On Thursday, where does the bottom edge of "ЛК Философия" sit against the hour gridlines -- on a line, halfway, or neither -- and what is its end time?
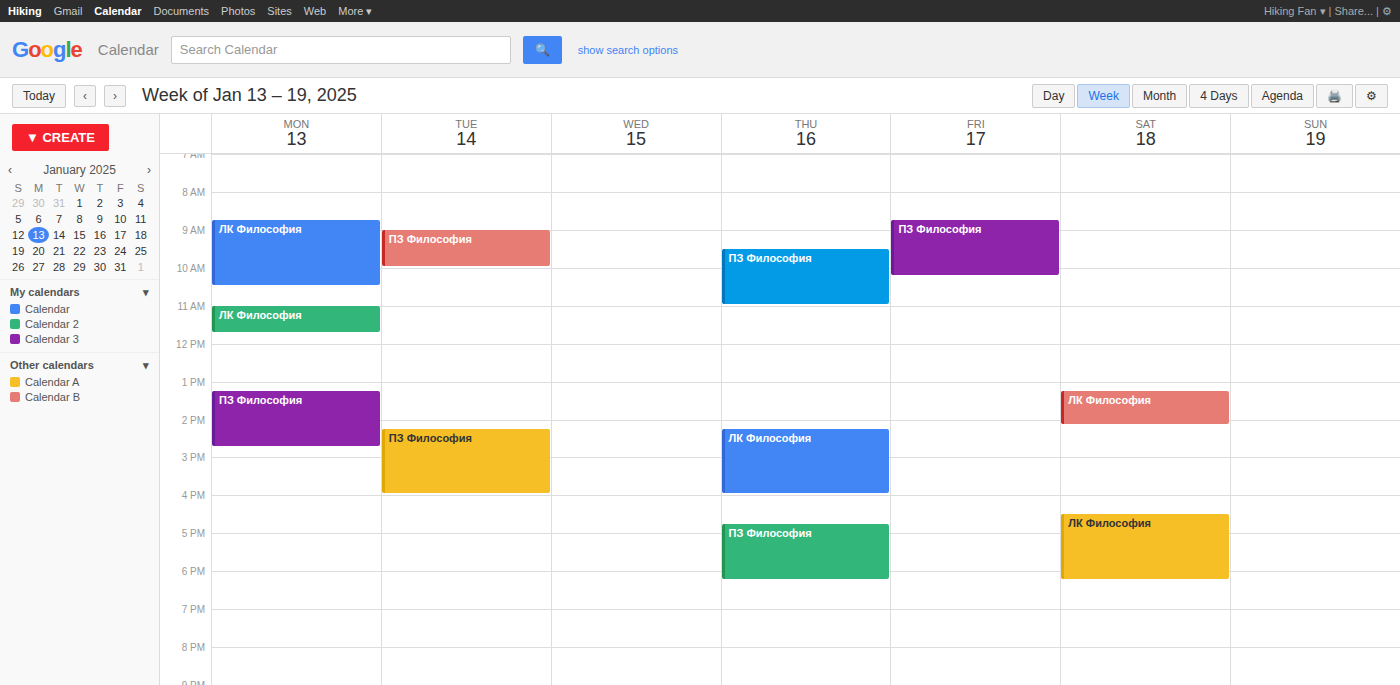
4:00 PM -- exactly on the 4 PM line.